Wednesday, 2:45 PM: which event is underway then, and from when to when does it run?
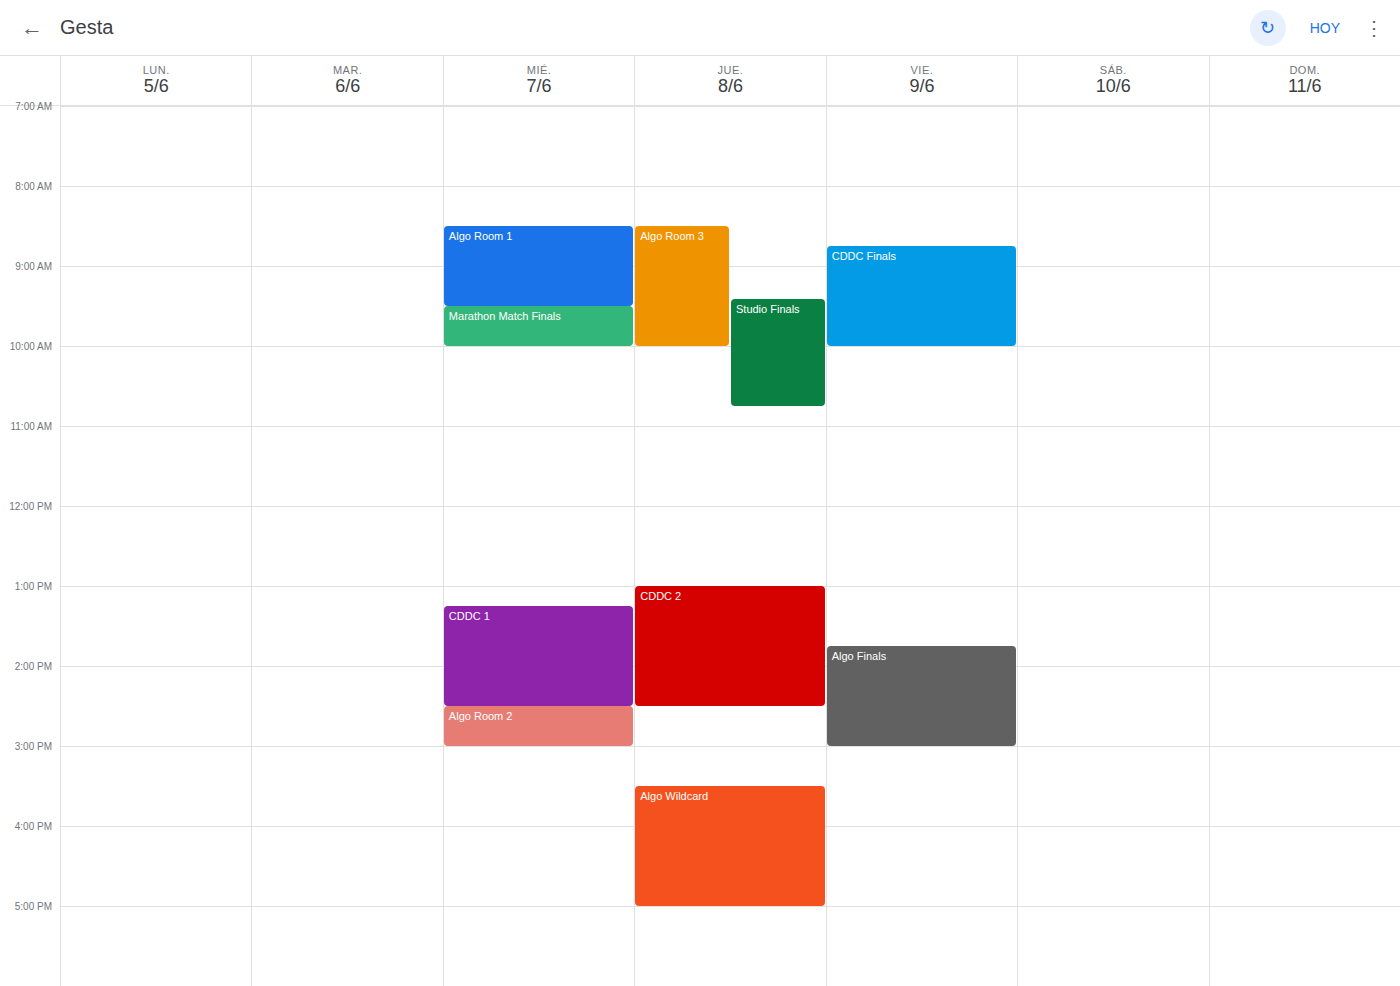
"Algo Room 2", 2:30 PM to 3:00 PM